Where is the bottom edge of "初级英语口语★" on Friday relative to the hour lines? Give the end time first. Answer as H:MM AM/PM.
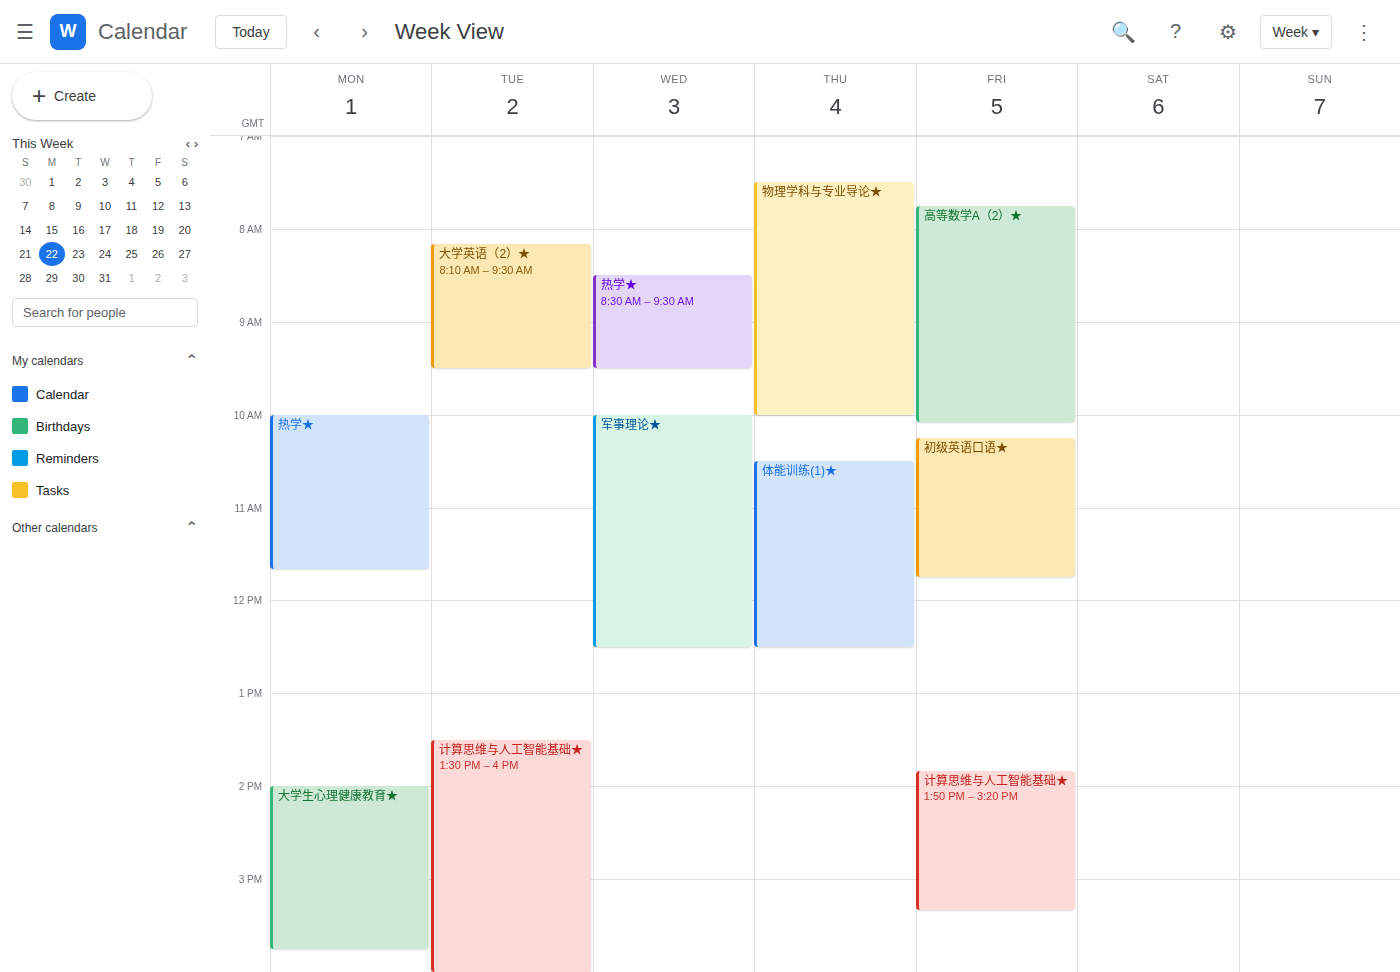
11:45 AM -- neither: three quarters of the way from the 11 AM line to the 12 PM line.